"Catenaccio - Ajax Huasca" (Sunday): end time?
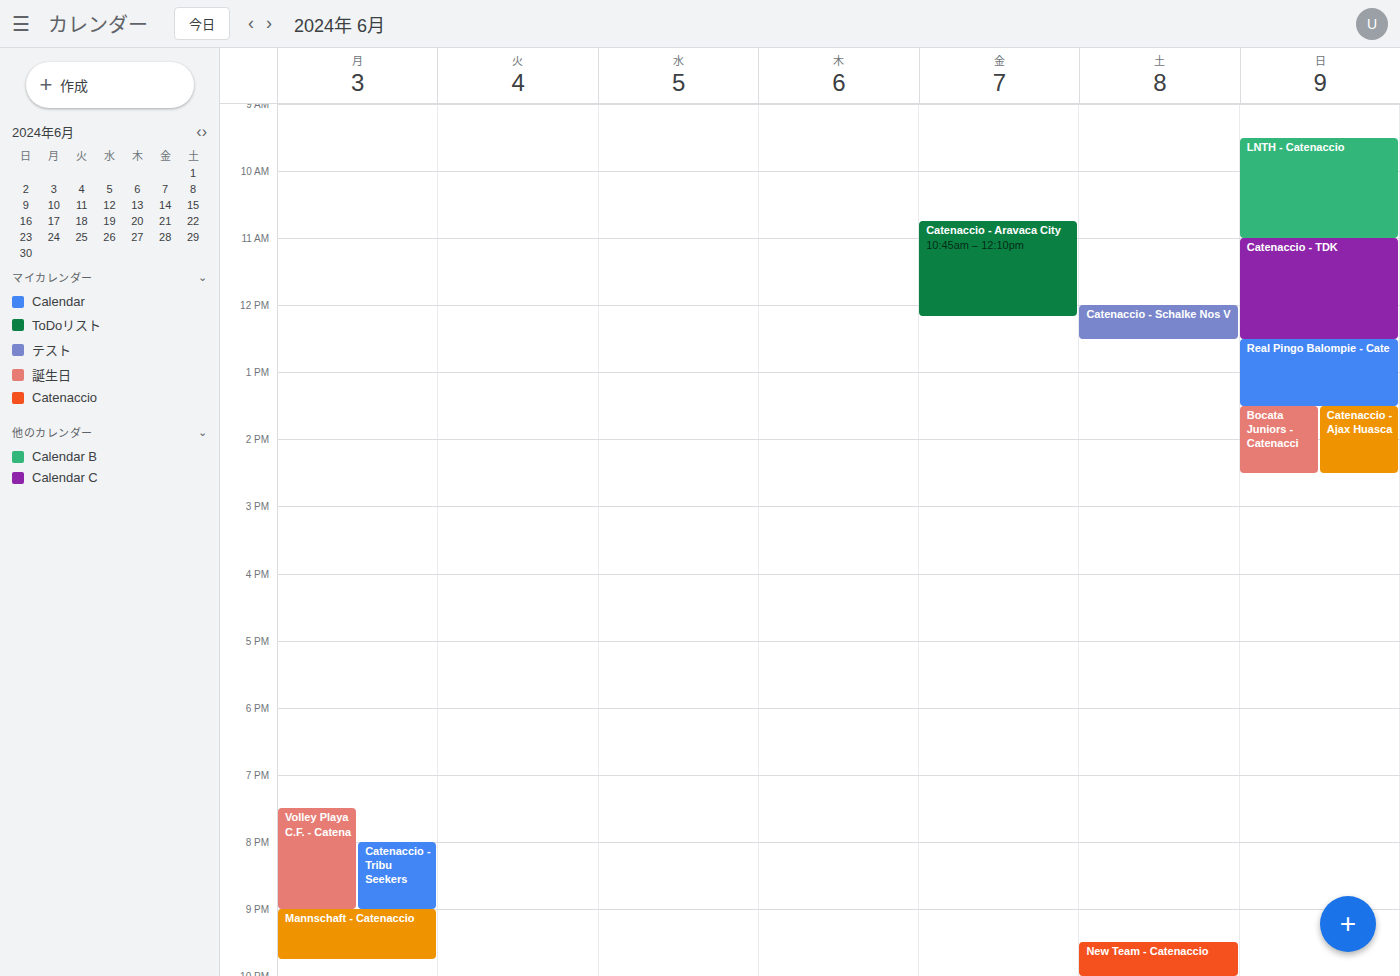
2:30 PM